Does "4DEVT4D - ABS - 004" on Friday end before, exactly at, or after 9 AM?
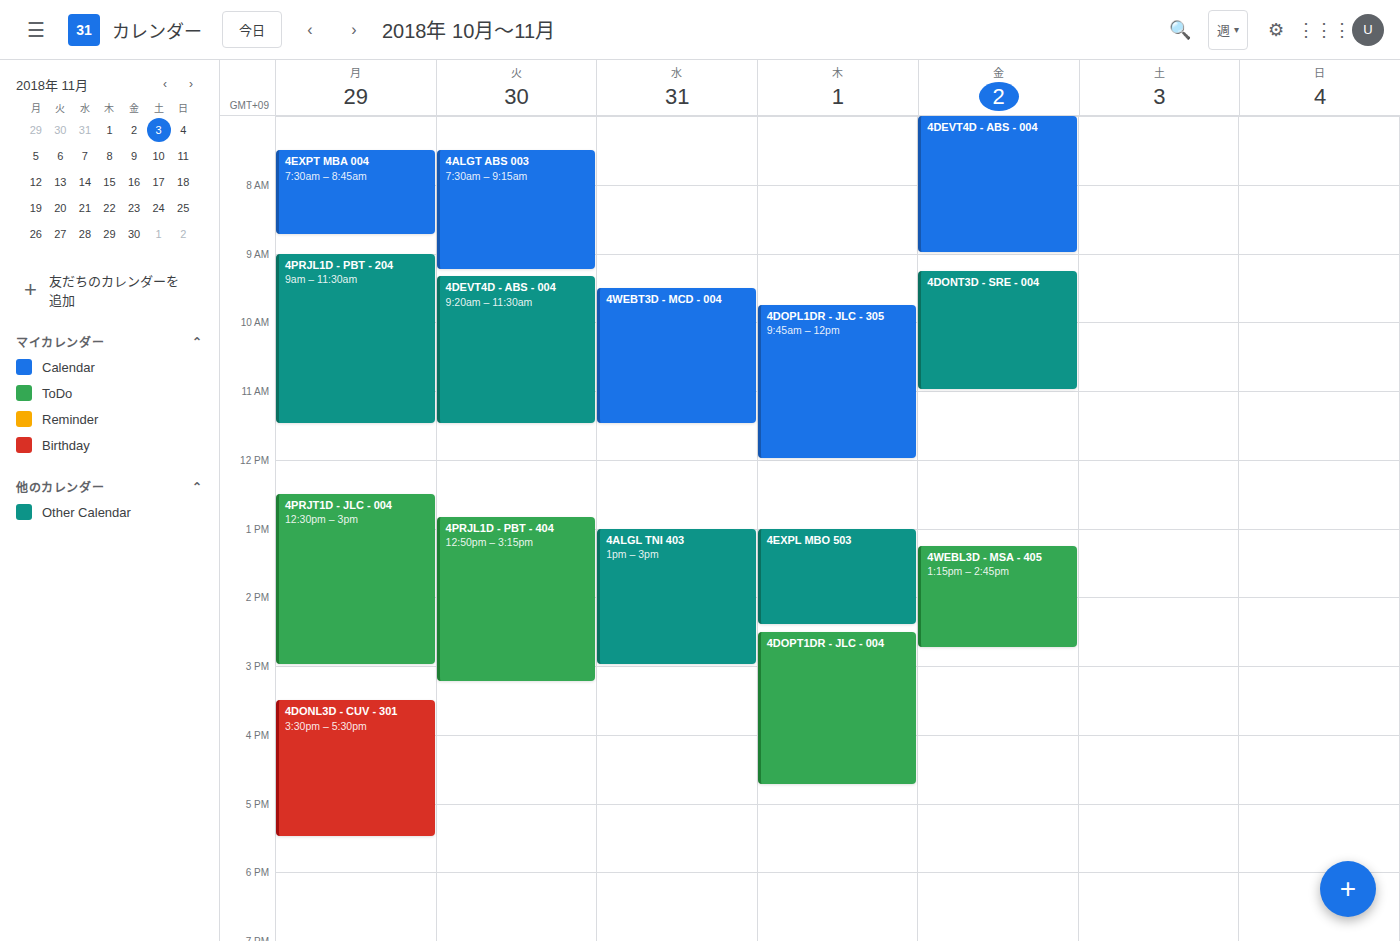
9:00 AM -- exactly at 9 AM, on the 9 AM line.